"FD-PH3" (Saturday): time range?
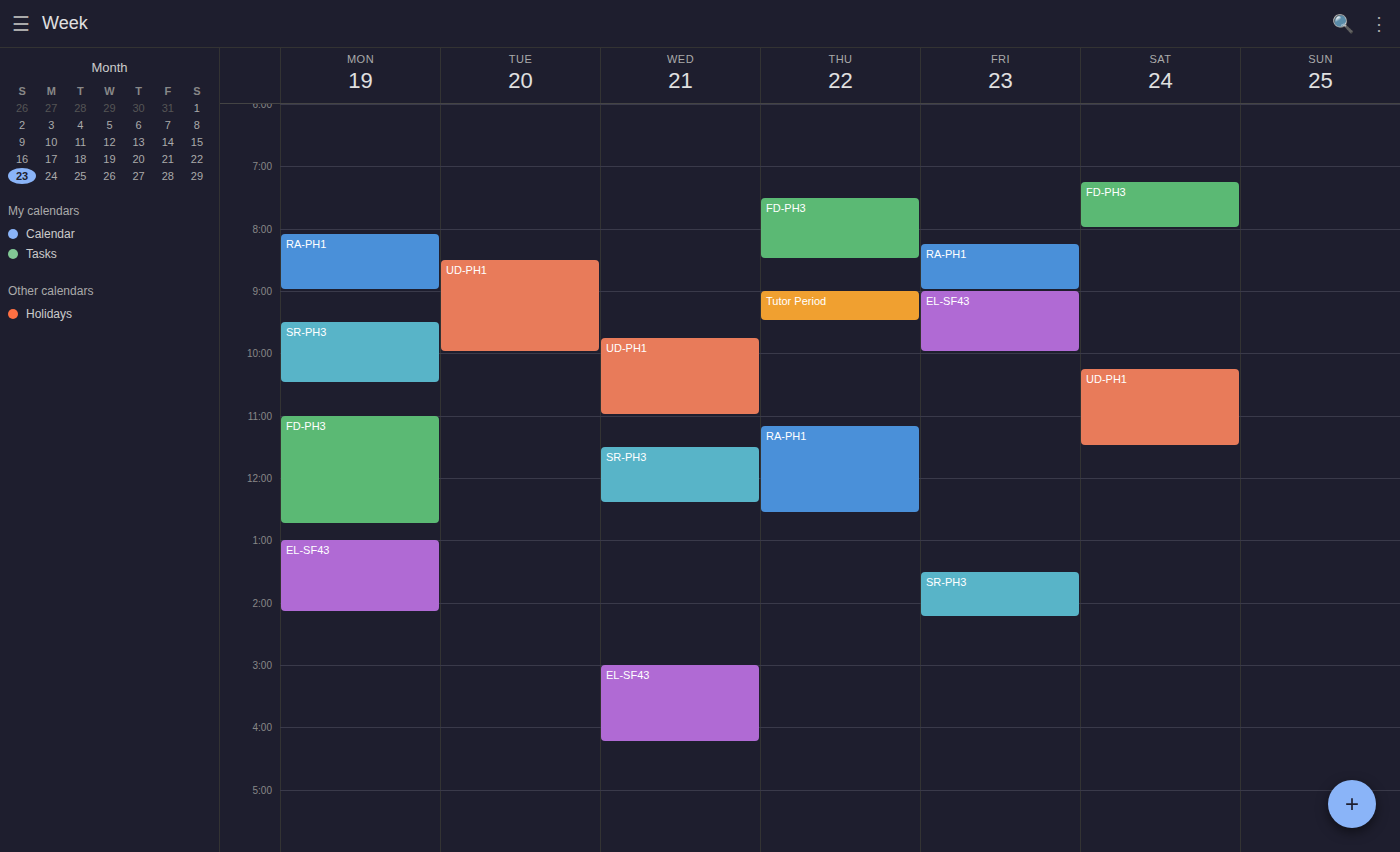
07:15 to 08:00